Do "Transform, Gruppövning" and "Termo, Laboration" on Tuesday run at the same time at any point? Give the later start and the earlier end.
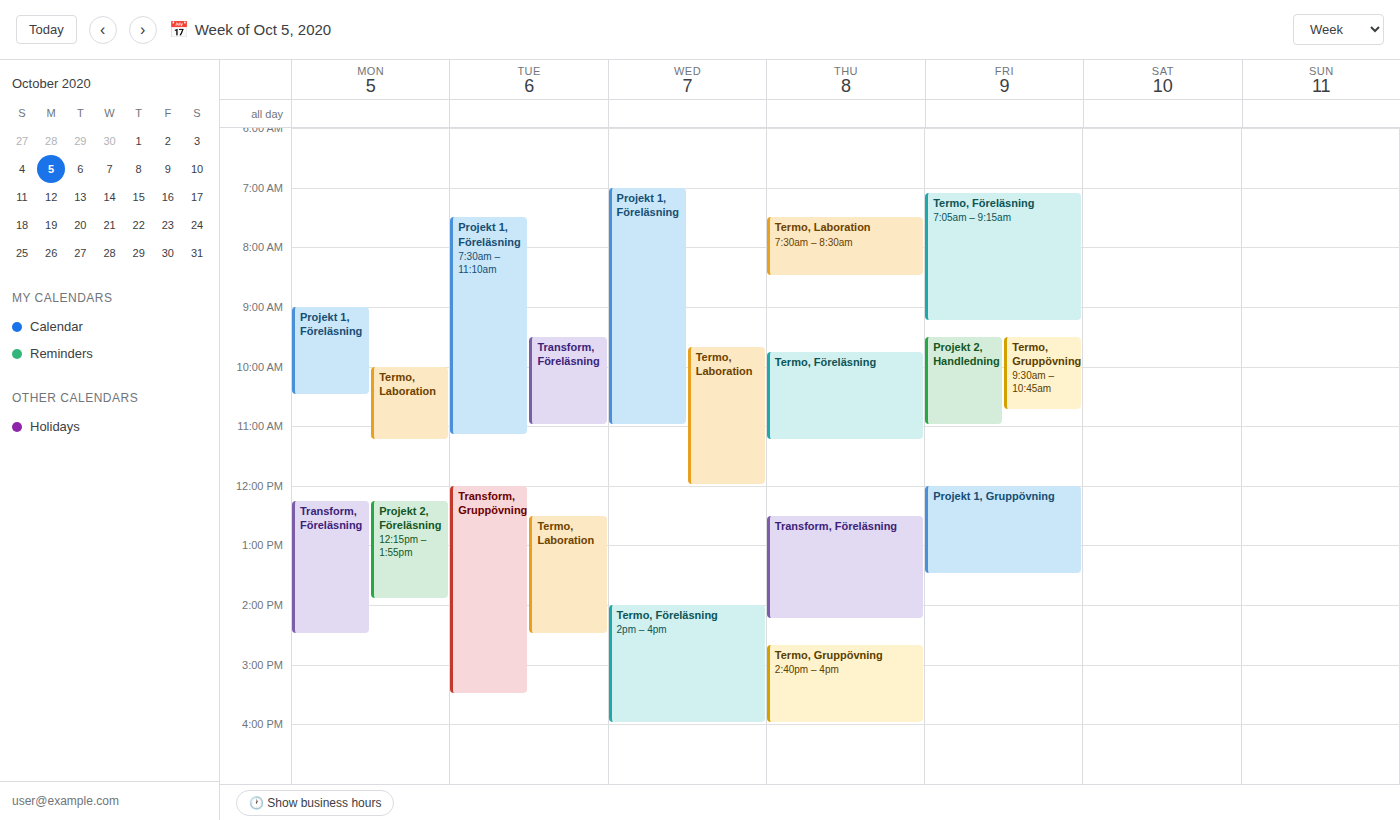
"Termo, Laboration" runs 12:30 PM to 2:30 PM, inside "Transform, Gruppövning" -- they overlap.